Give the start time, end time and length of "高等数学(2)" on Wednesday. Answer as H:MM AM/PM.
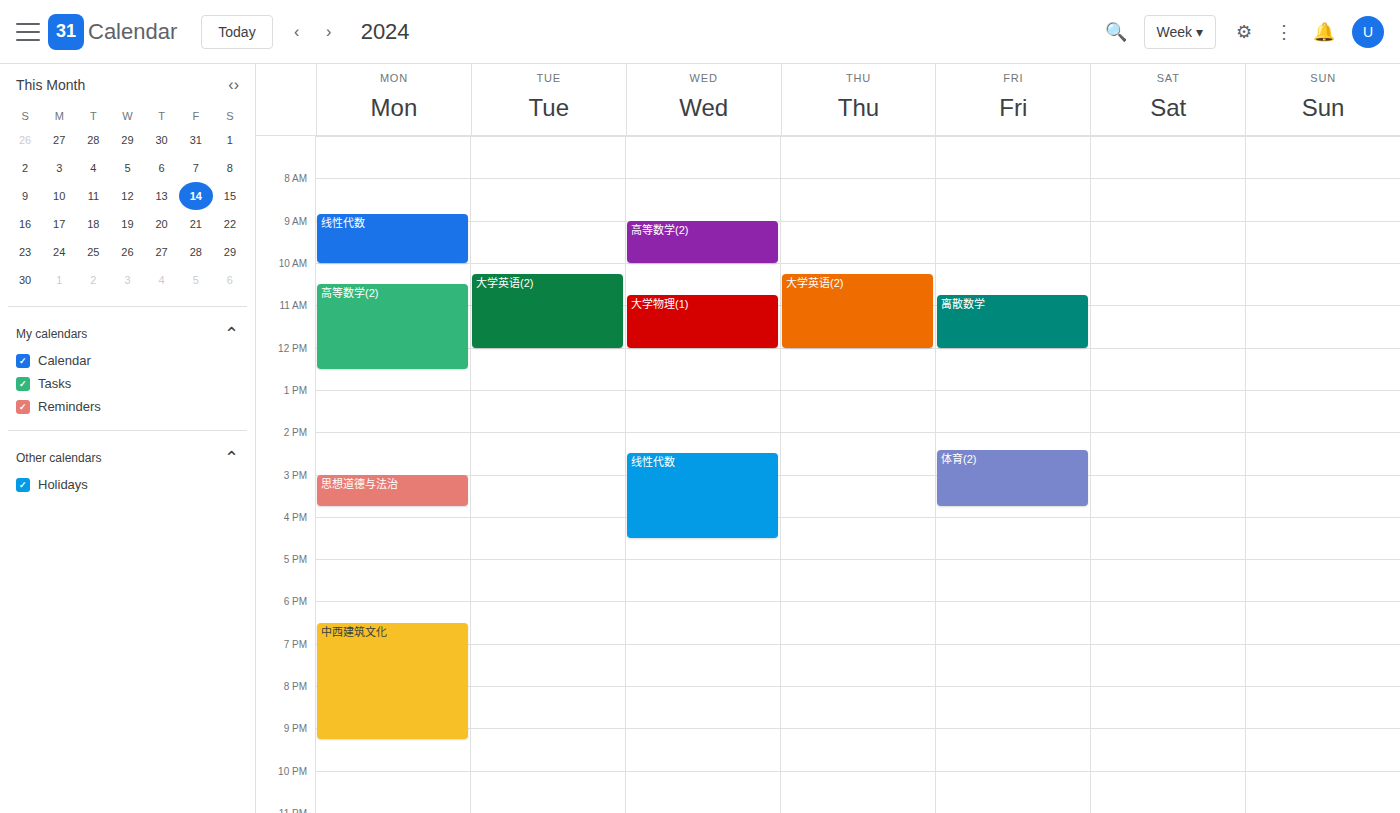
9:00 AM to 10:00 AM, 1 hour